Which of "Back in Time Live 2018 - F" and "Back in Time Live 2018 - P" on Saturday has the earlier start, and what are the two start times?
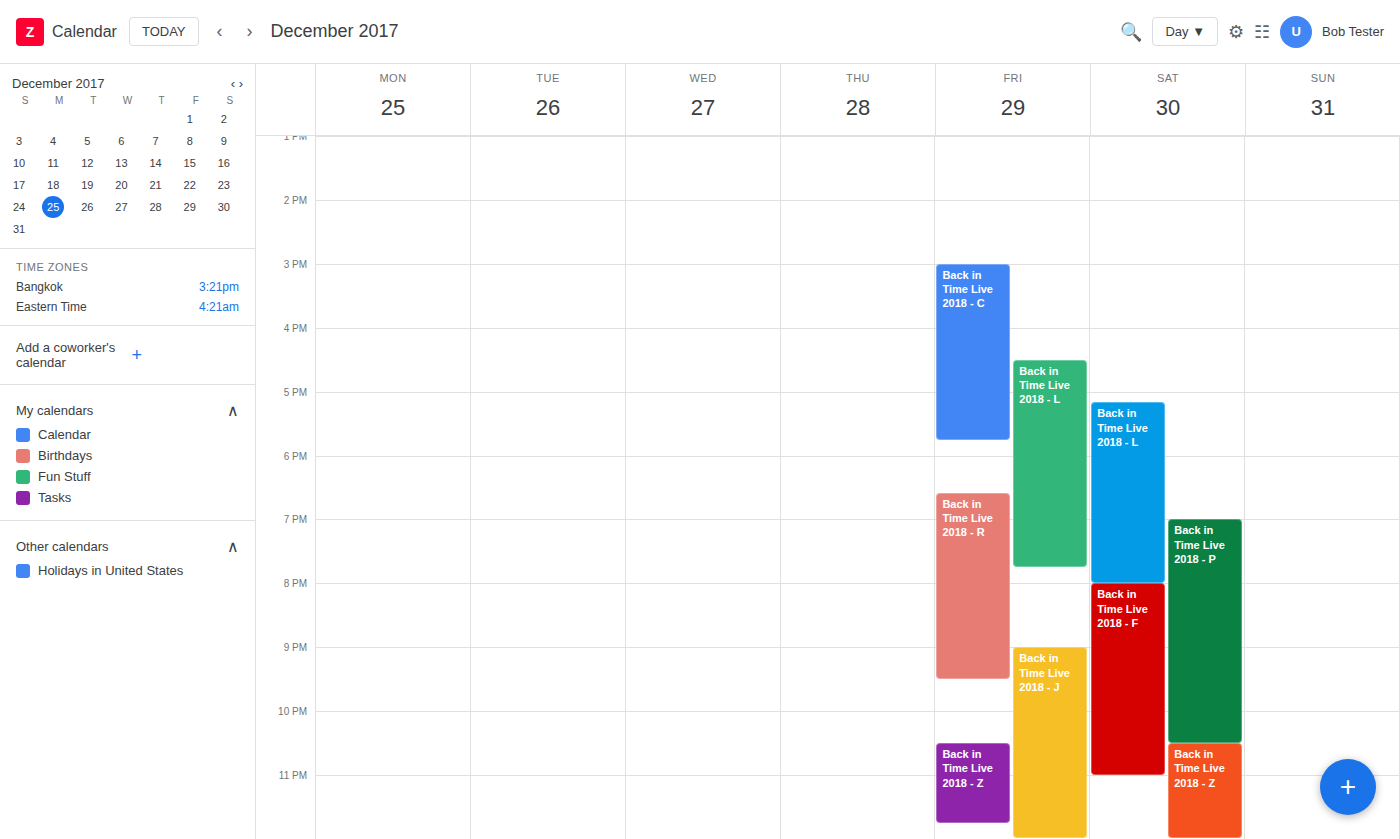
"Back in Time Live 2018 - P" 7:00 PM; "Back in Time Live 2018 - F" 8:00 PM.